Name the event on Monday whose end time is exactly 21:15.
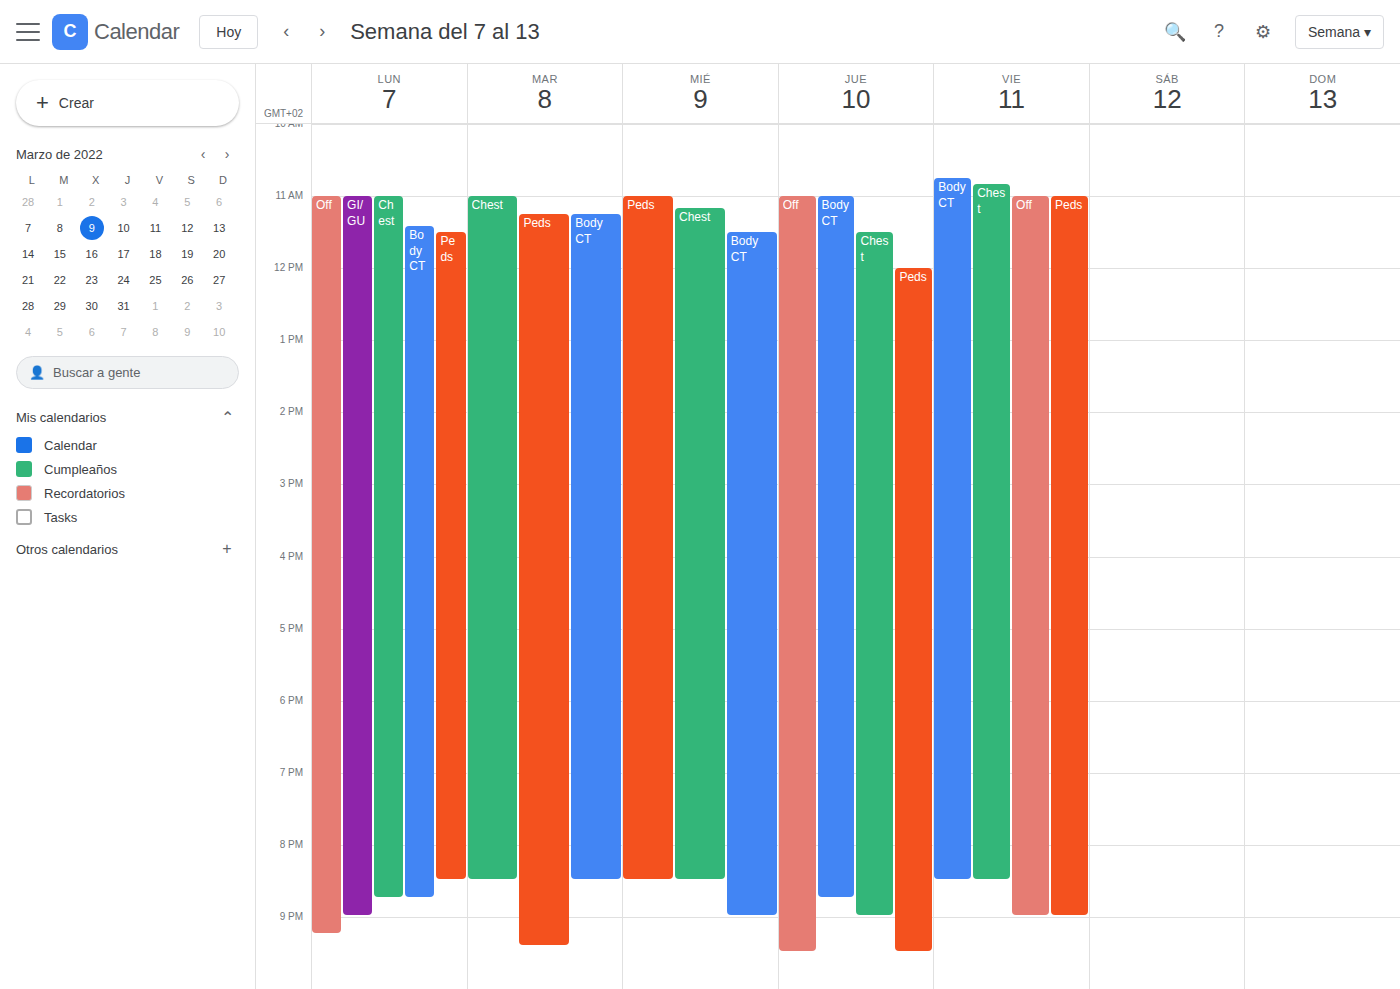
"Off"